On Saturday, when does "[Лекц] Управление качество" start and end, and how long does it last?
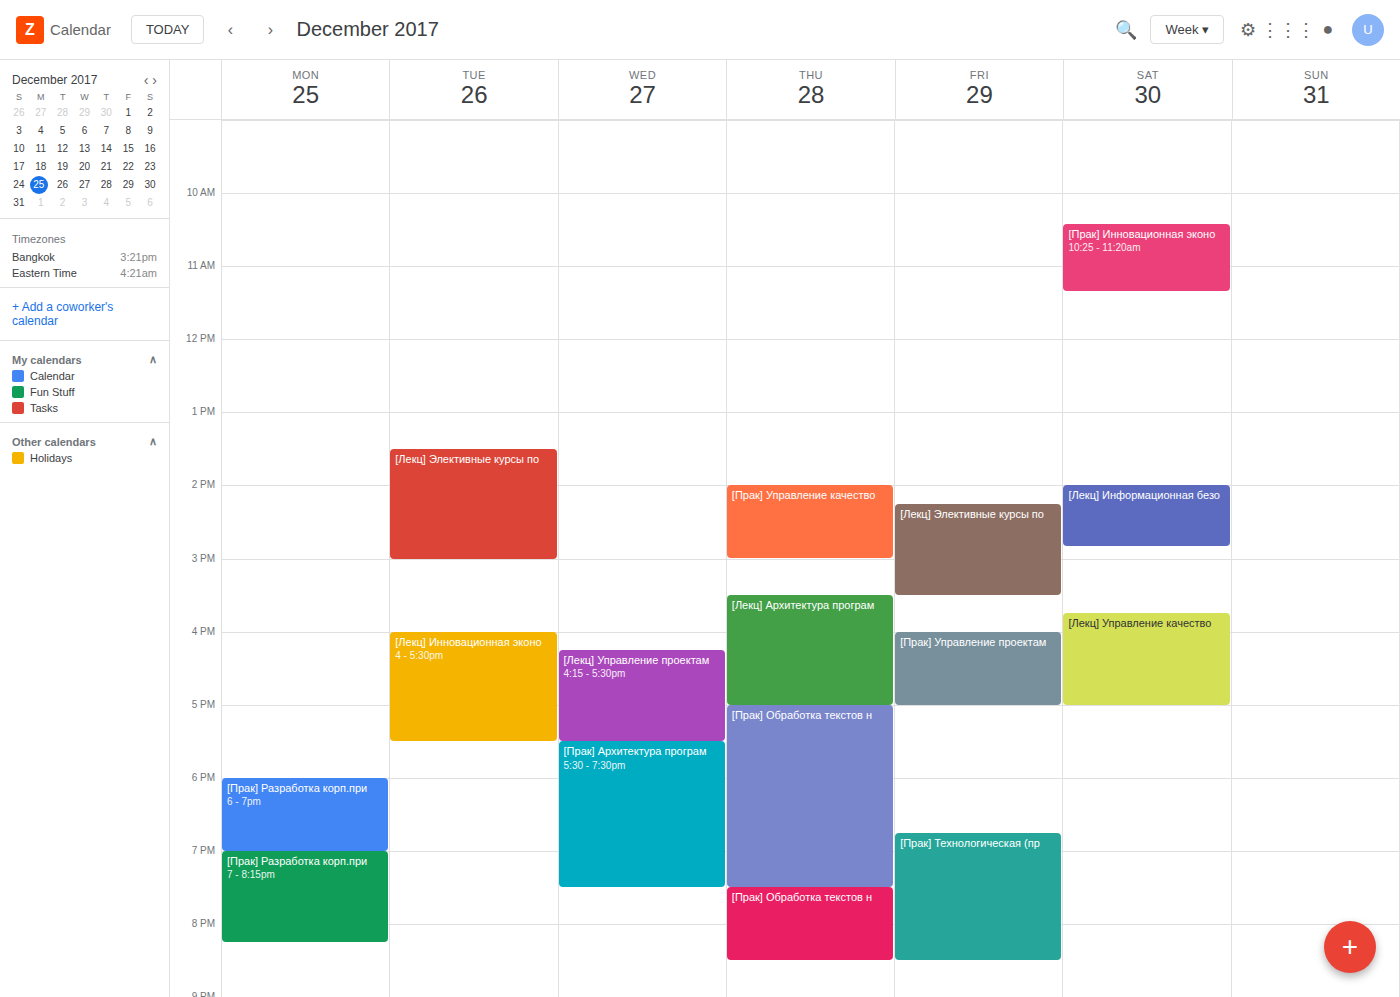
15:45 to 17:00, 1 hour 15 minutes